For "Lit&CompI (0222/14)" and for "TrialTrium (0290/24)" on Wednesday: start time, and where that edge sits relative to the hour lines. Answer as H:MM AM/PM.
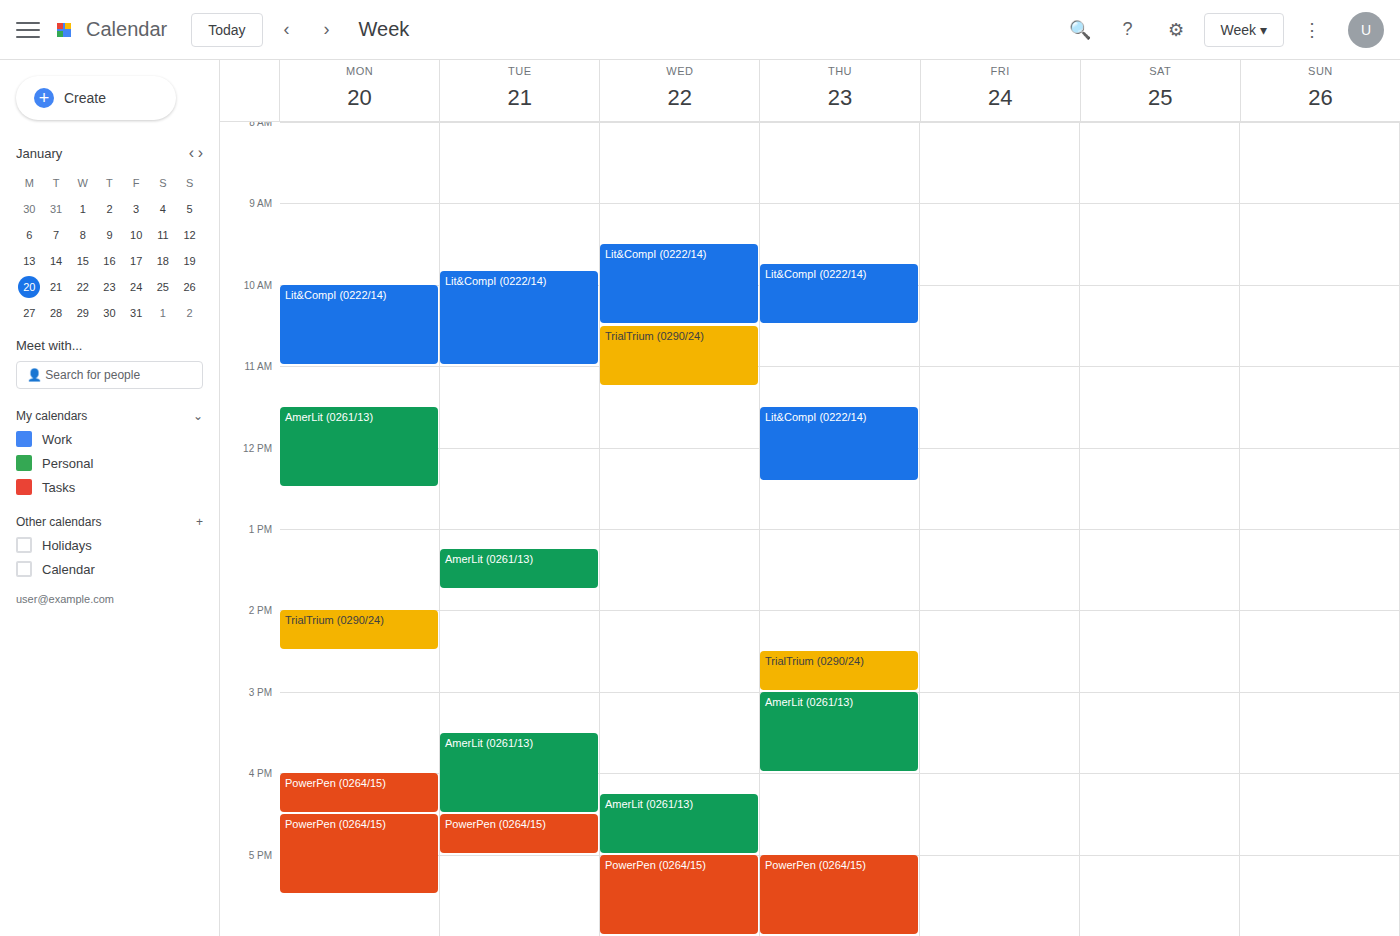
"Lit&CompI (0222/14)": 9:30 AM, halfway between the 9 AM and 10 AM lines. "TrialTrium (0290/24)": 10:30 AM, halfway between the 10 AM and 11 AM lines.